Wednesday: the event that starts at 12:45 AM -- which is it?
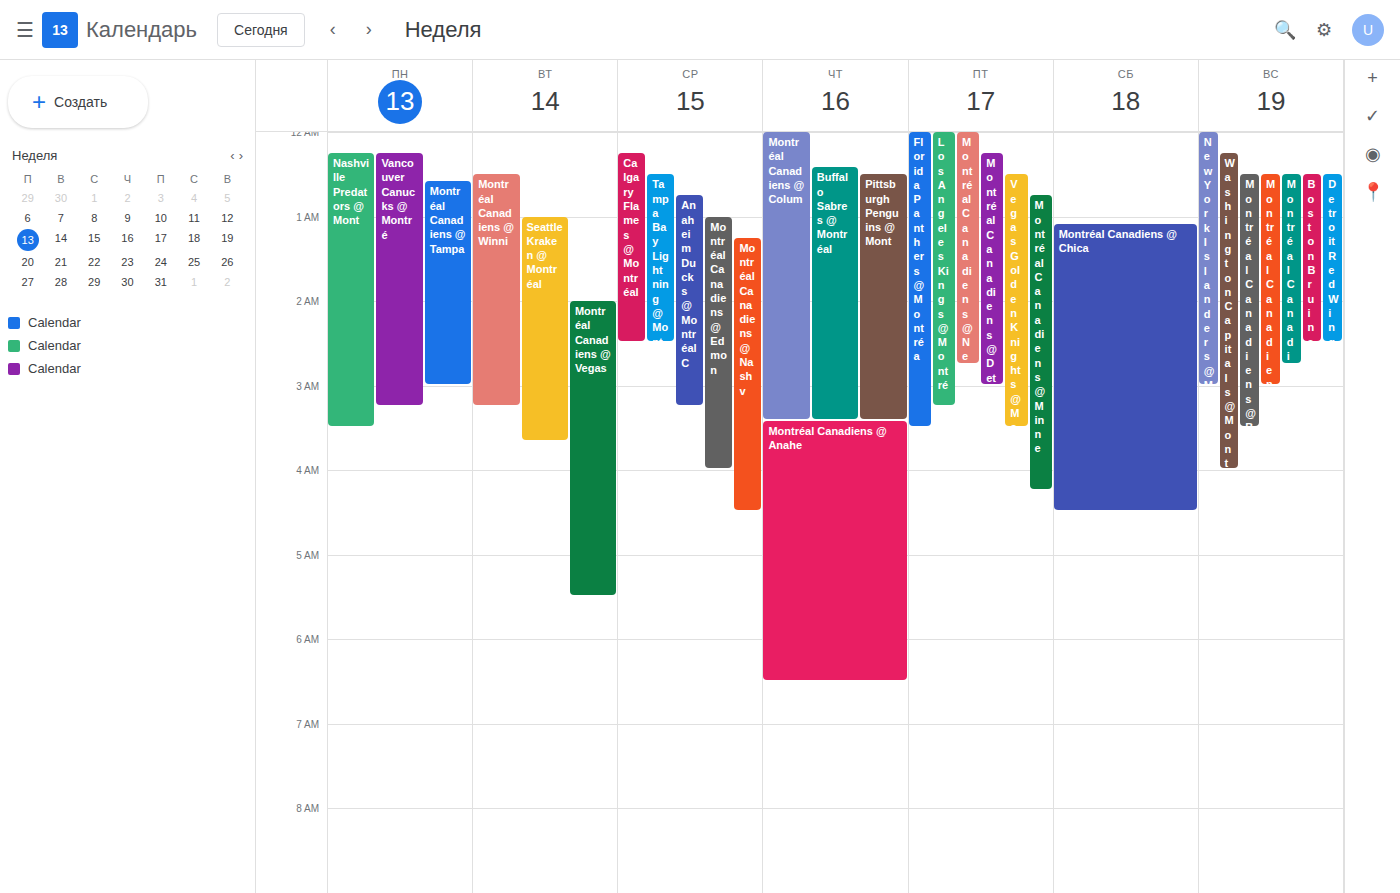
"Anaheim Ducks @ Montréal C"